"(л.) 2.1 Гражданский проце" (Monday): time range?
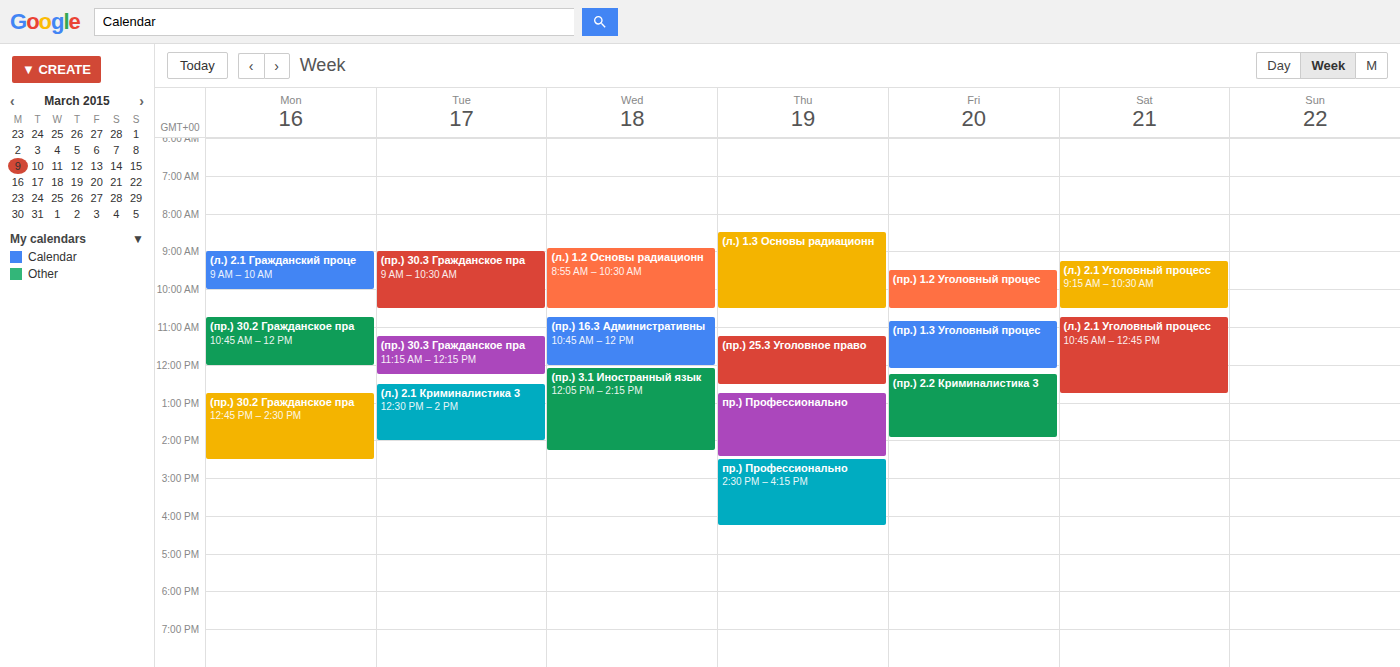
9:00 AM to 10:00 AM